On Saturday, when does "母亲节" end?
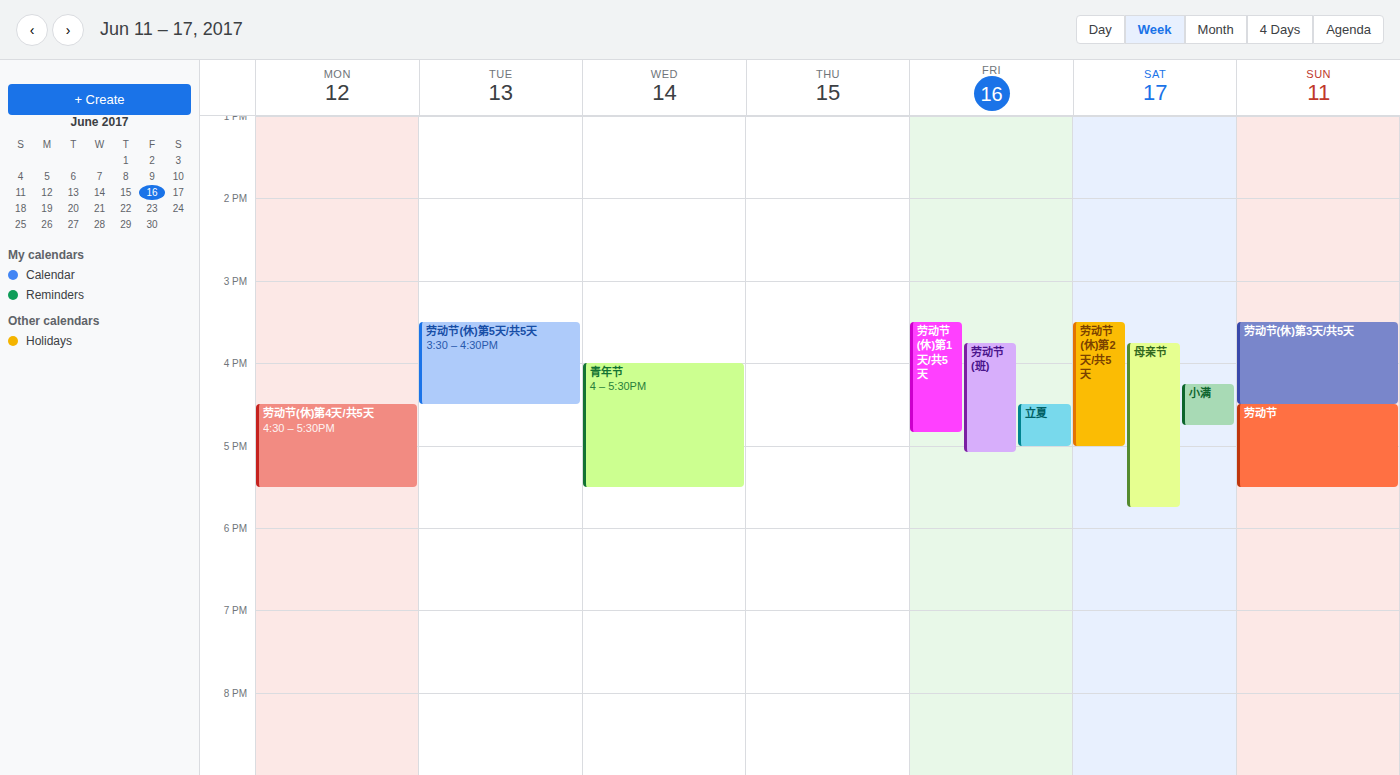
5:45 PM